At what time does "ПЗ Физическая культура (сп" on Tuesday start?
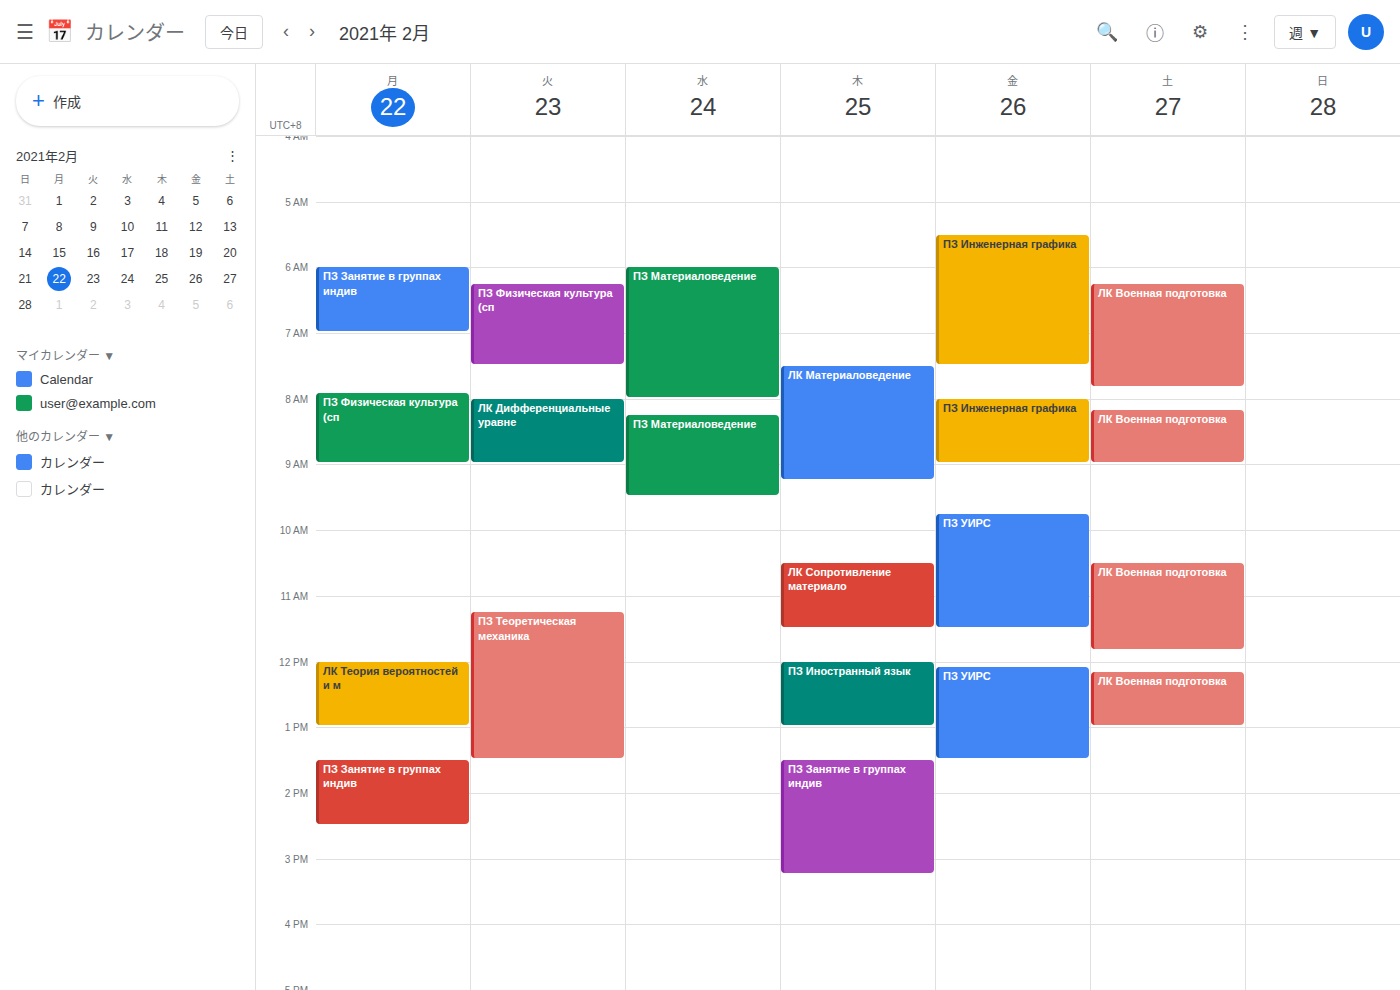
06:15